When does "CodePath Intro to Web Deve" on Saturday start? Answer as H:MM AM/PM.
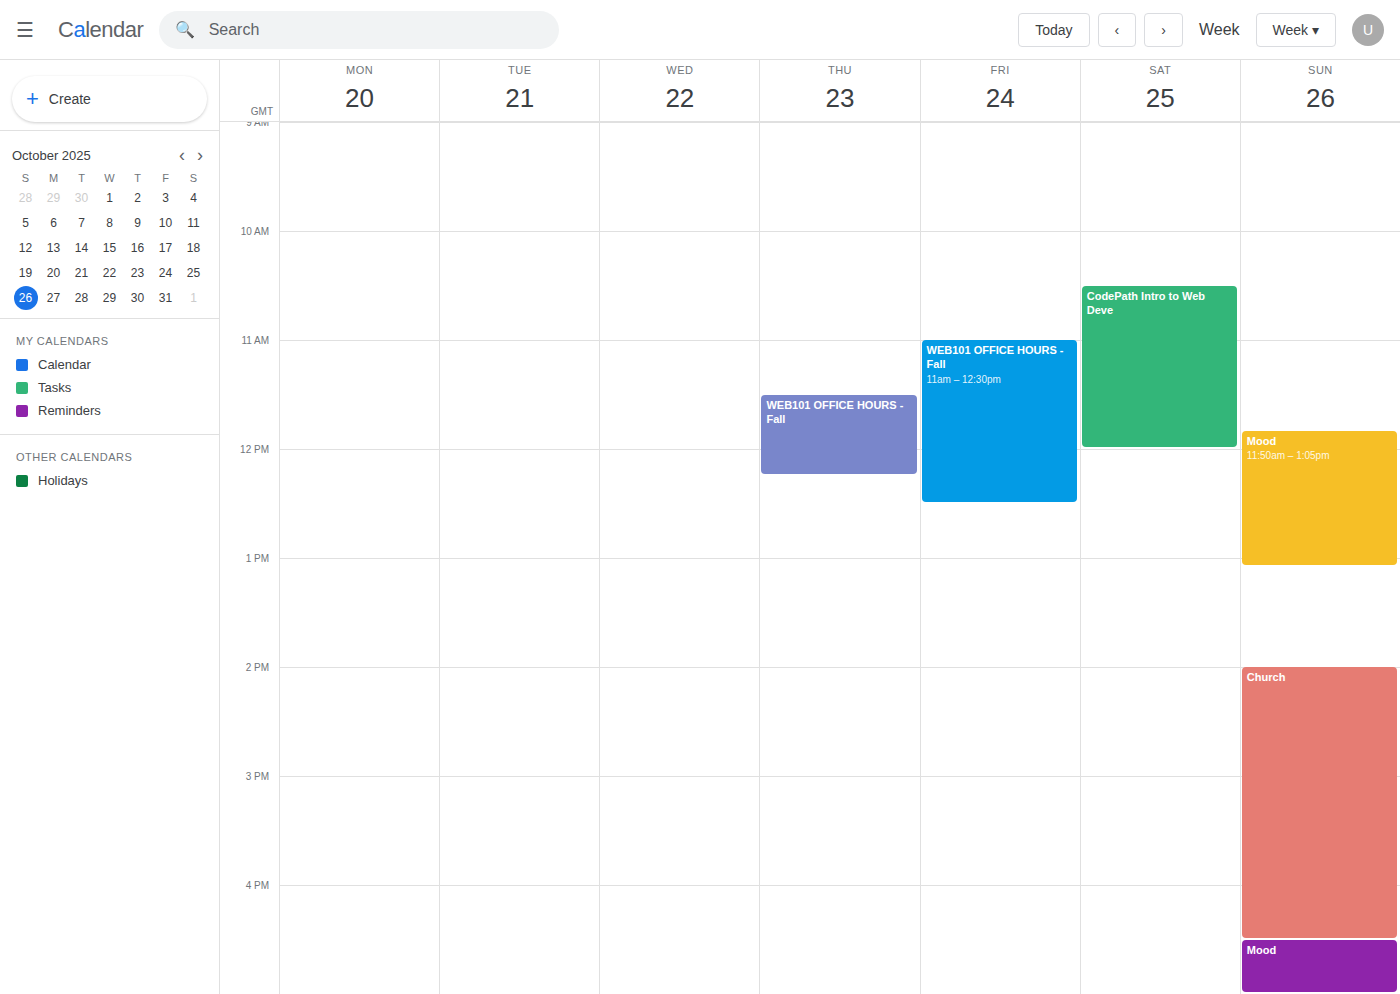
10:30 AM